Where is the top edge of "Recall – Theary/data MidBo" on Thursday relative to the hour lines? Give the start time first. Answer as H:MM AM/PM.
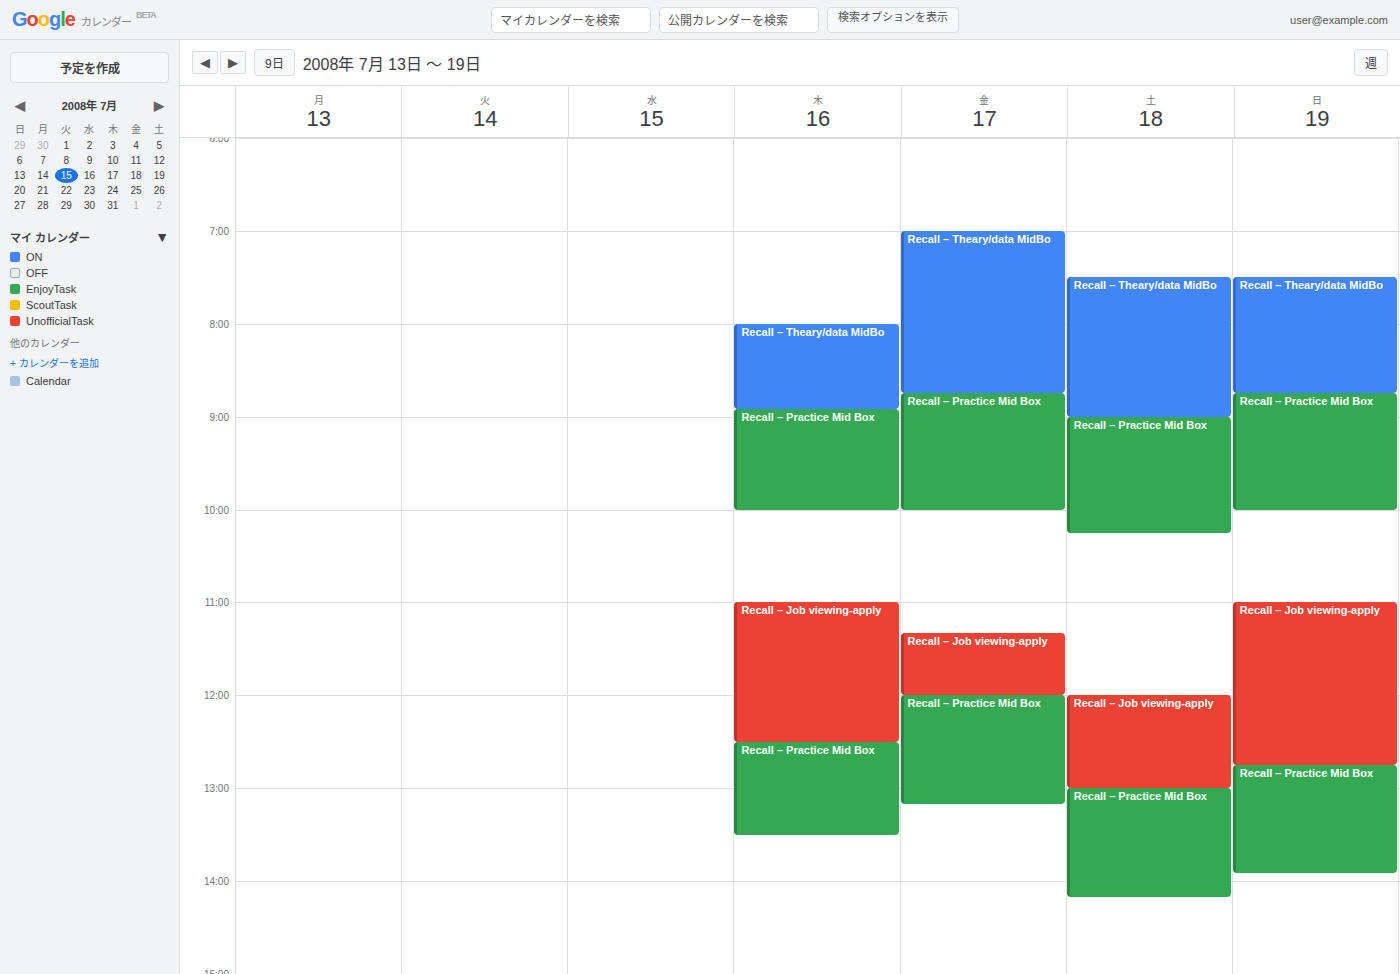
8:00 AM -- exactly on the 8 AM line.